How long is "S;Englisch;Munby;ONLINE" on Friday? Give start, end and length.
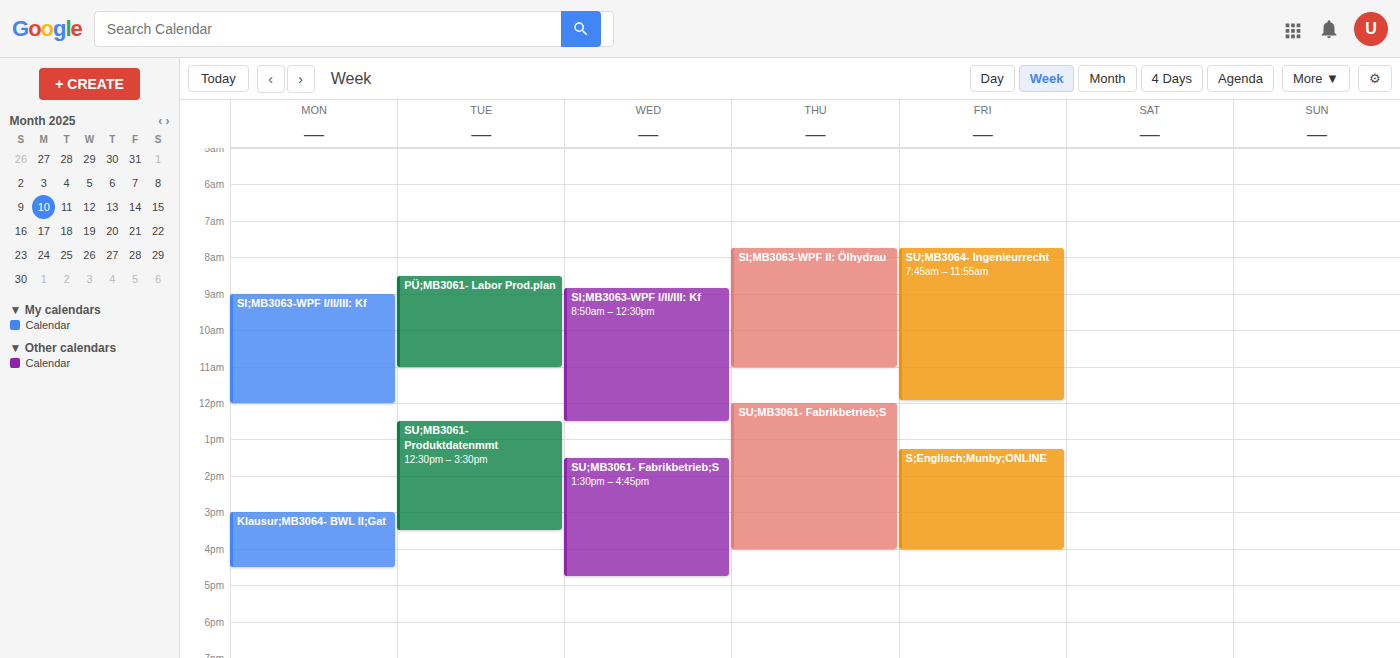
1:15 PM to 4:00 PM, 2 hours 45 minutes